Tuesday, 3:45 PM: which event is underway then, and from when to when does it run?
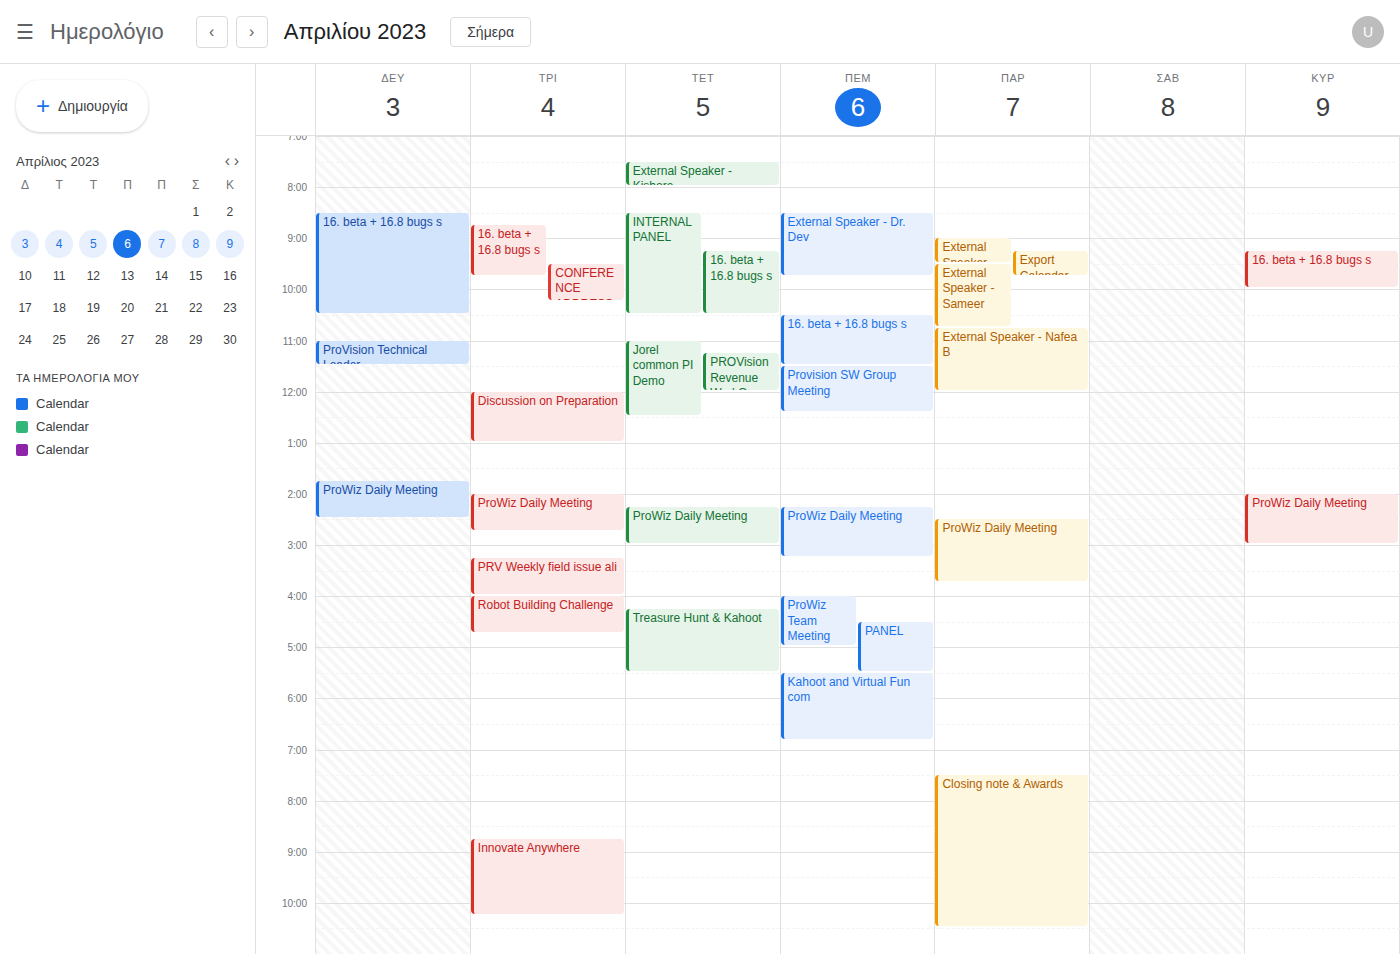
"PRV Weekly field issue ali", 3:15 PM to 4:00 PM